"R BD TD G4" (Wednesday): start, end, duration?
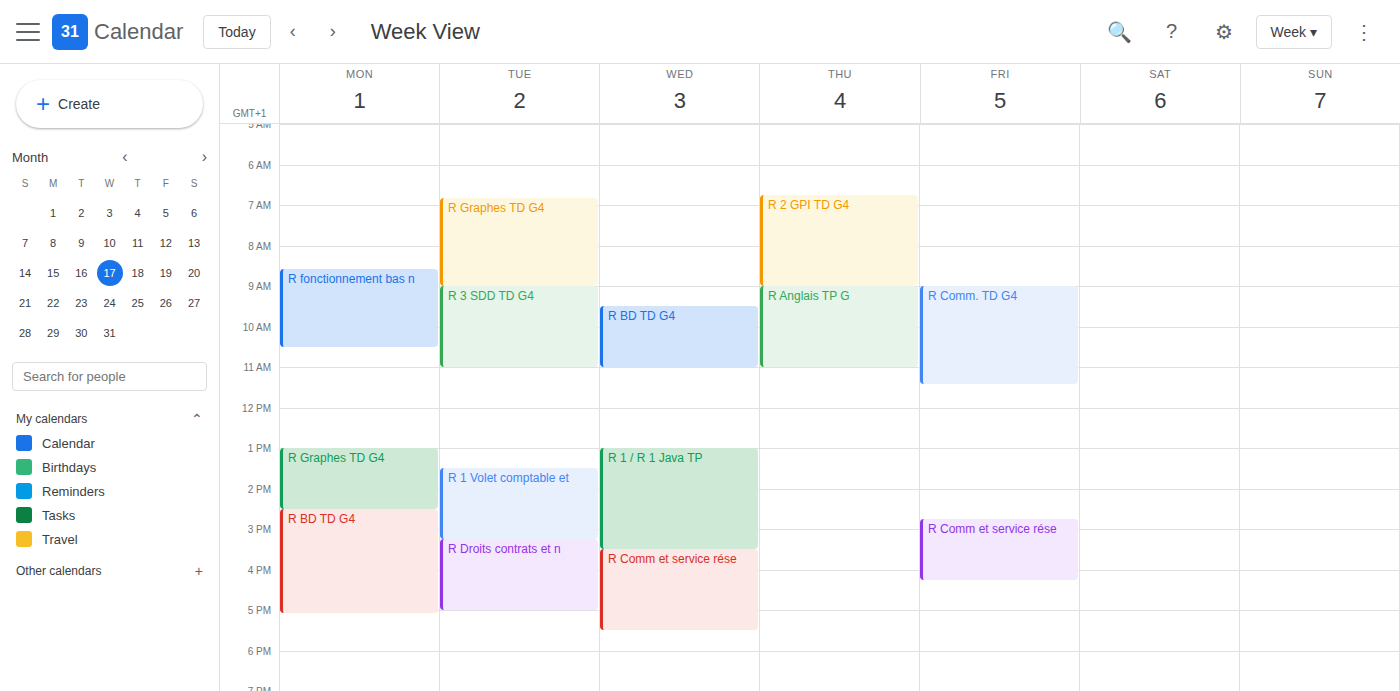
9:30 AM to 11:00 AM, 1 hour 30 minutes